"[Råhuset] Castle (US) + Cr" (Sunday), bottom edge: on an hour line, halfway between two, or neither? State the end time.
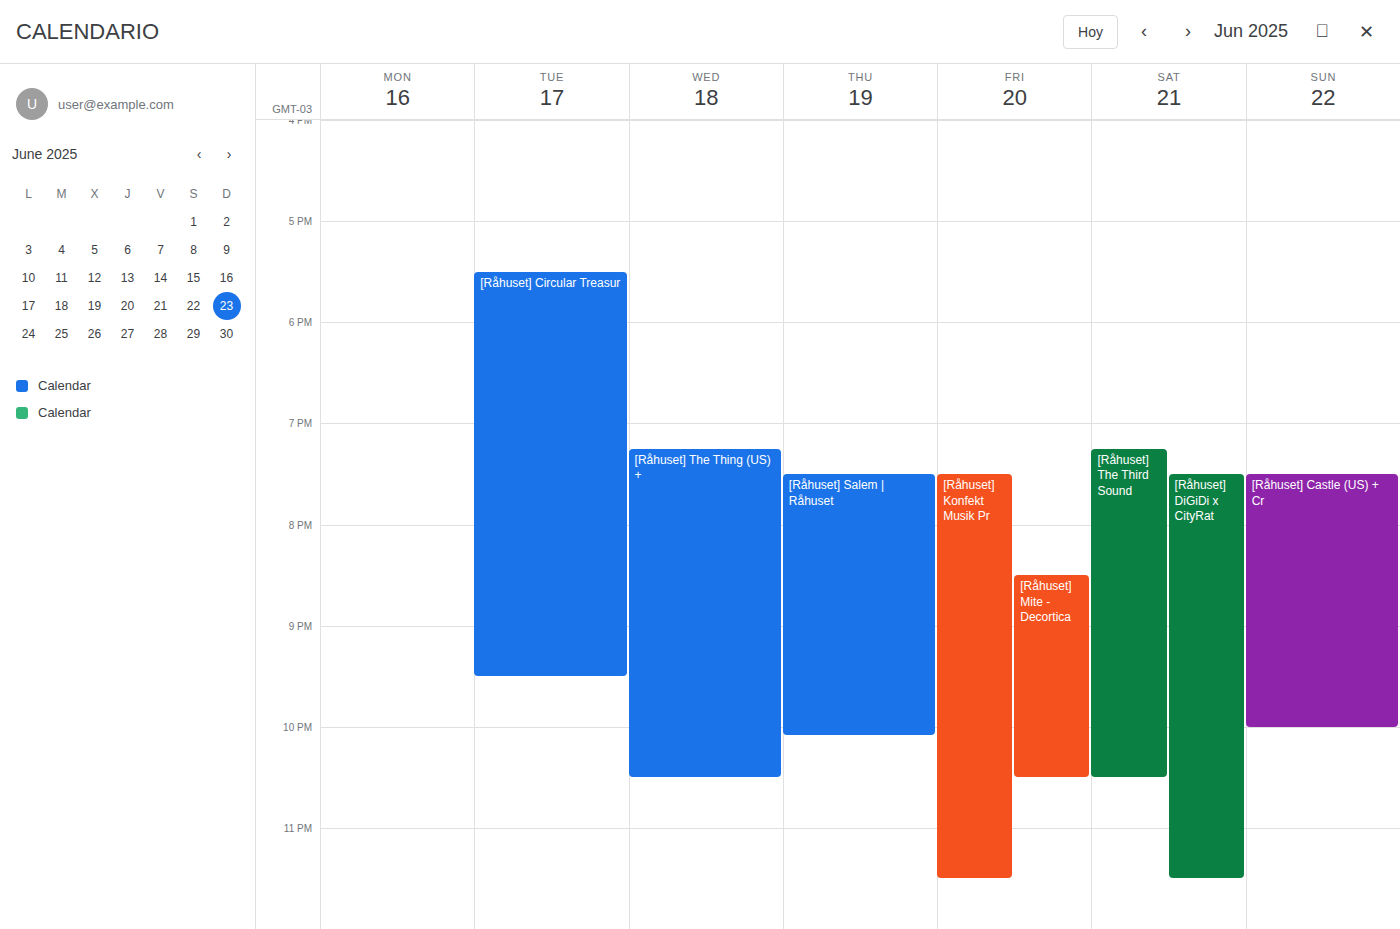
22:00 -- exactly on the 22:00 line.